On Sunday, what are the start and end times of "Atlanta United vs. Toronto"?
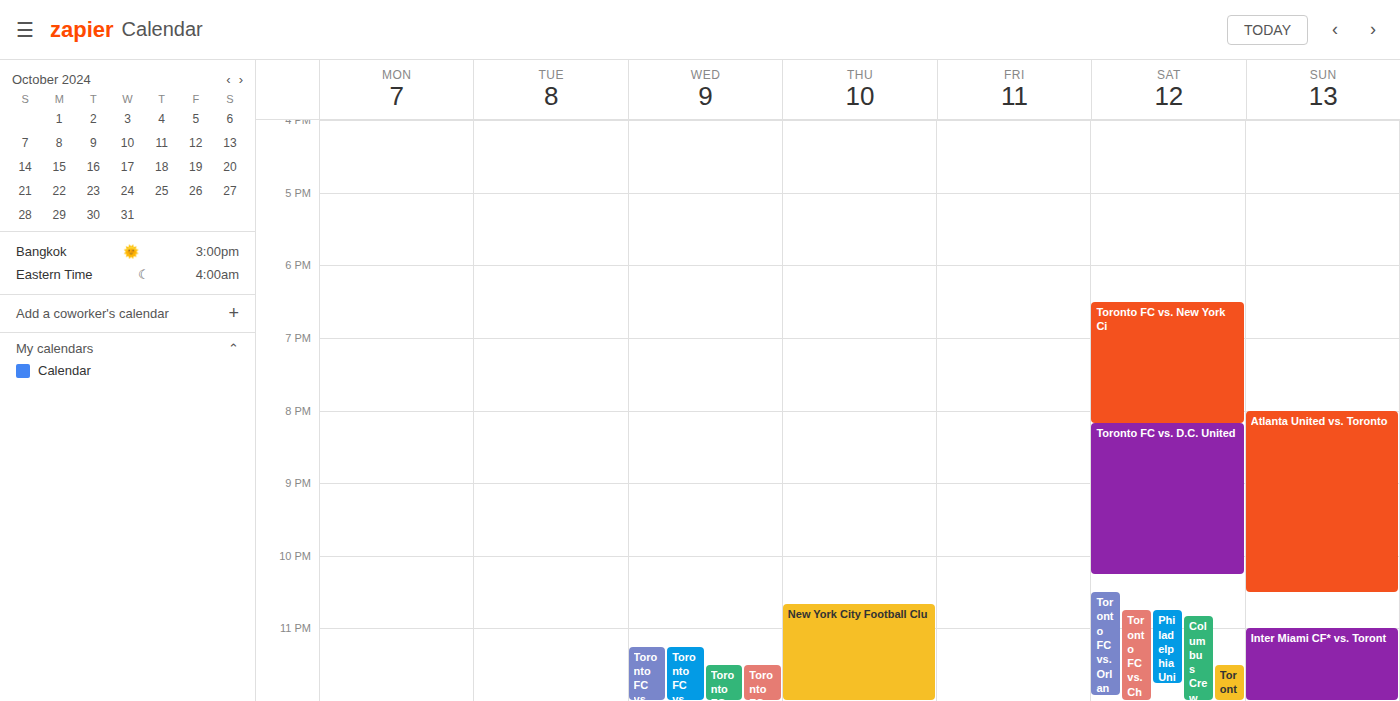
8:00 PM to 10:30 PM